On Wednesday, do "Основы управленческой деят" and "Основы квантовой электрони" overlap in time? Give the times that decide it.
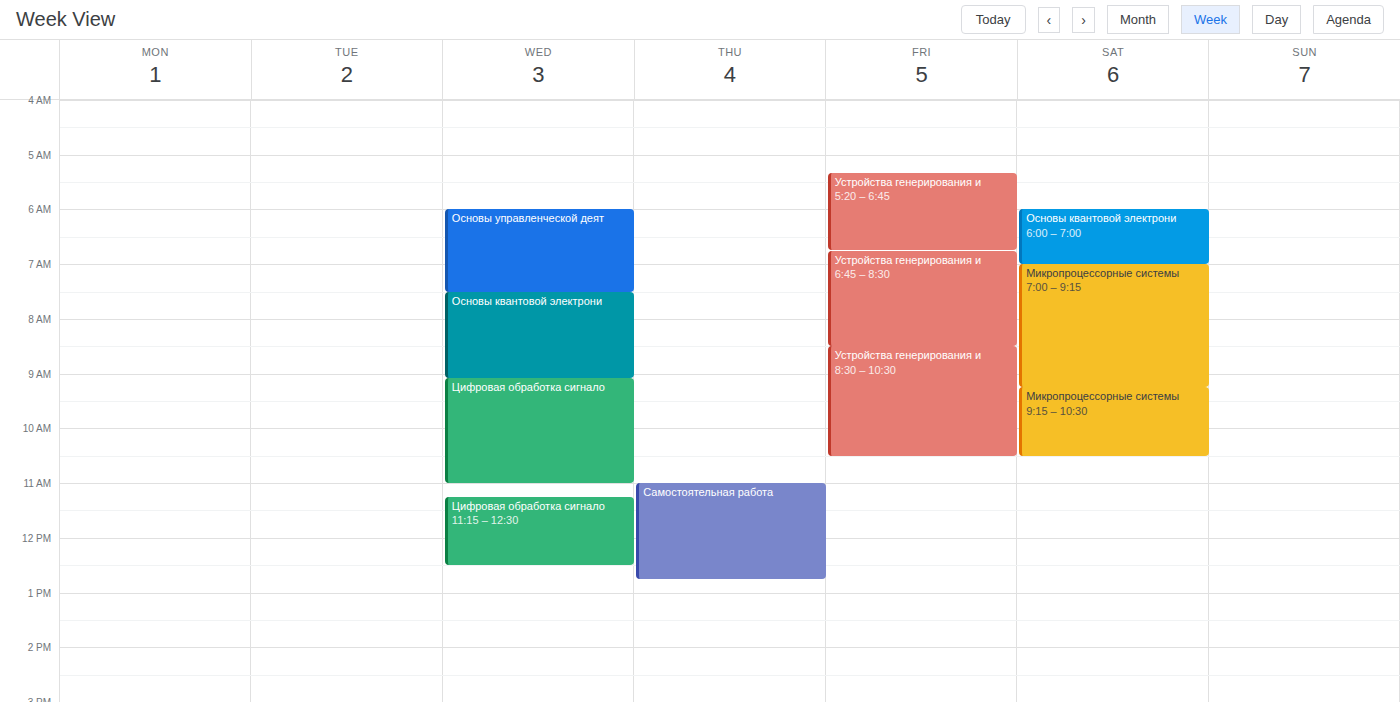
"Основы управленческой деят" ends at 7:30 AM, exactly when "Основы квантовой электрони" starts -- they touch but do not overlap.